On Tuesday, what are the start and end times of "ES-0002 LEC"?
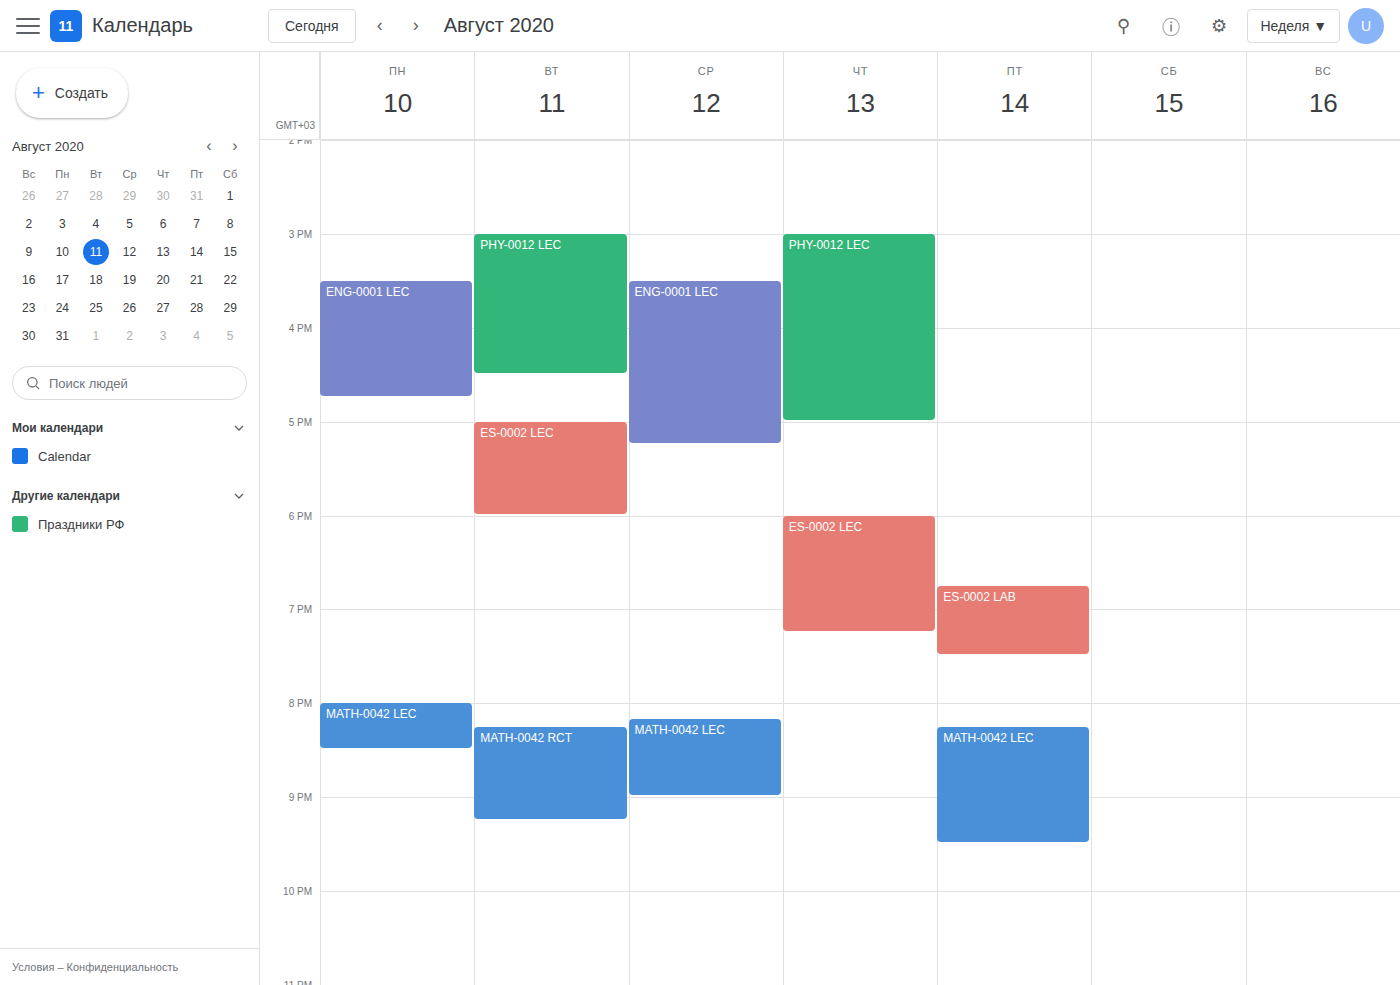
5:00 PM to 6:00 PM